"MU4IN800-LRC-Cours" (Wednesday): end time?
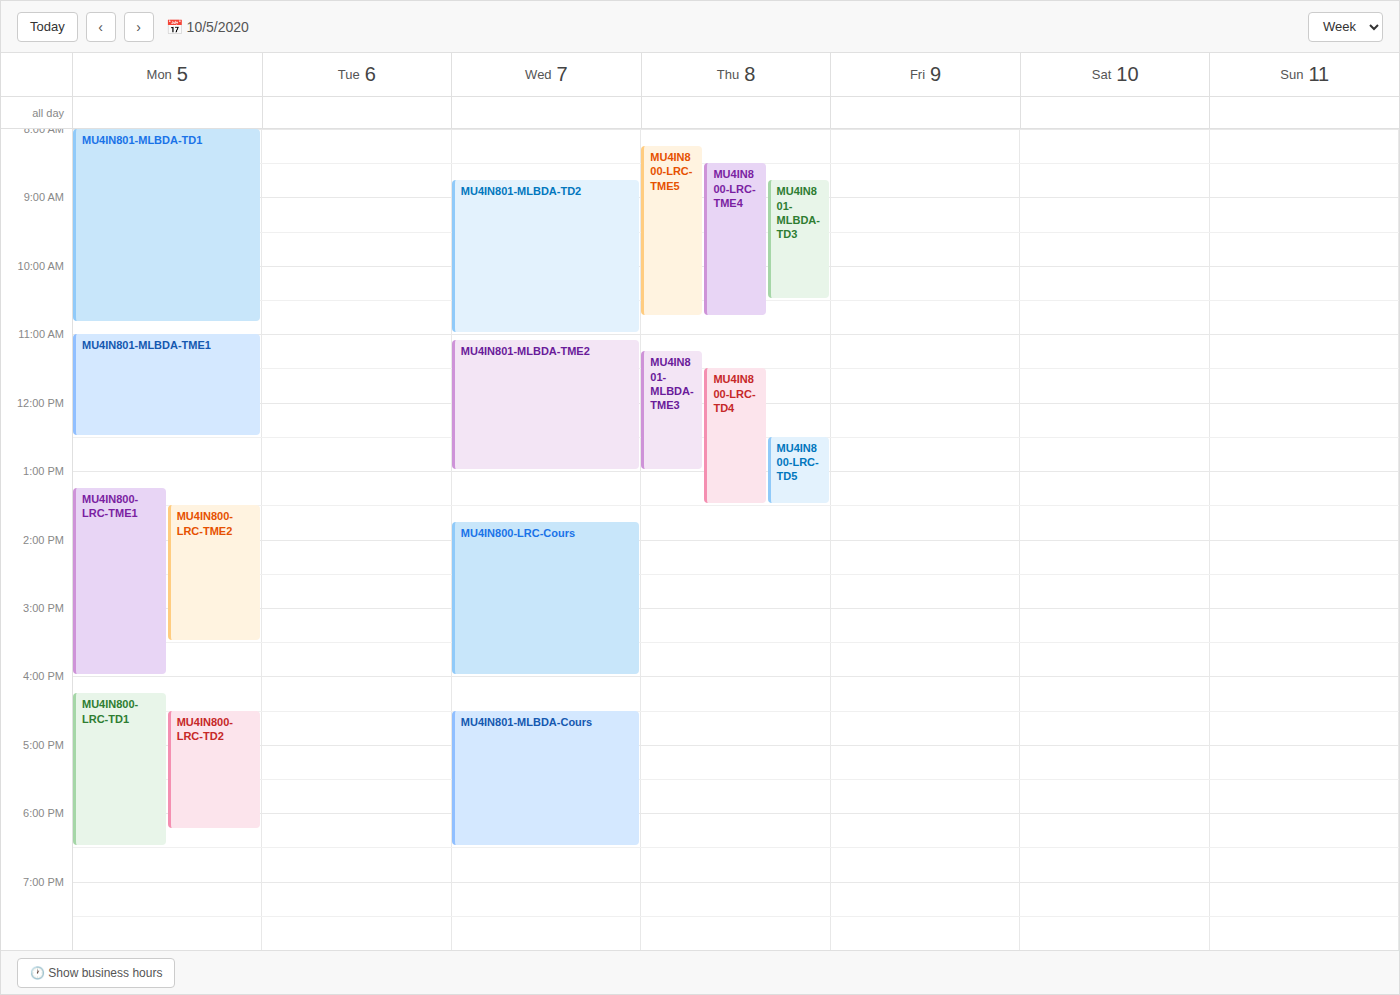
4:00 PM